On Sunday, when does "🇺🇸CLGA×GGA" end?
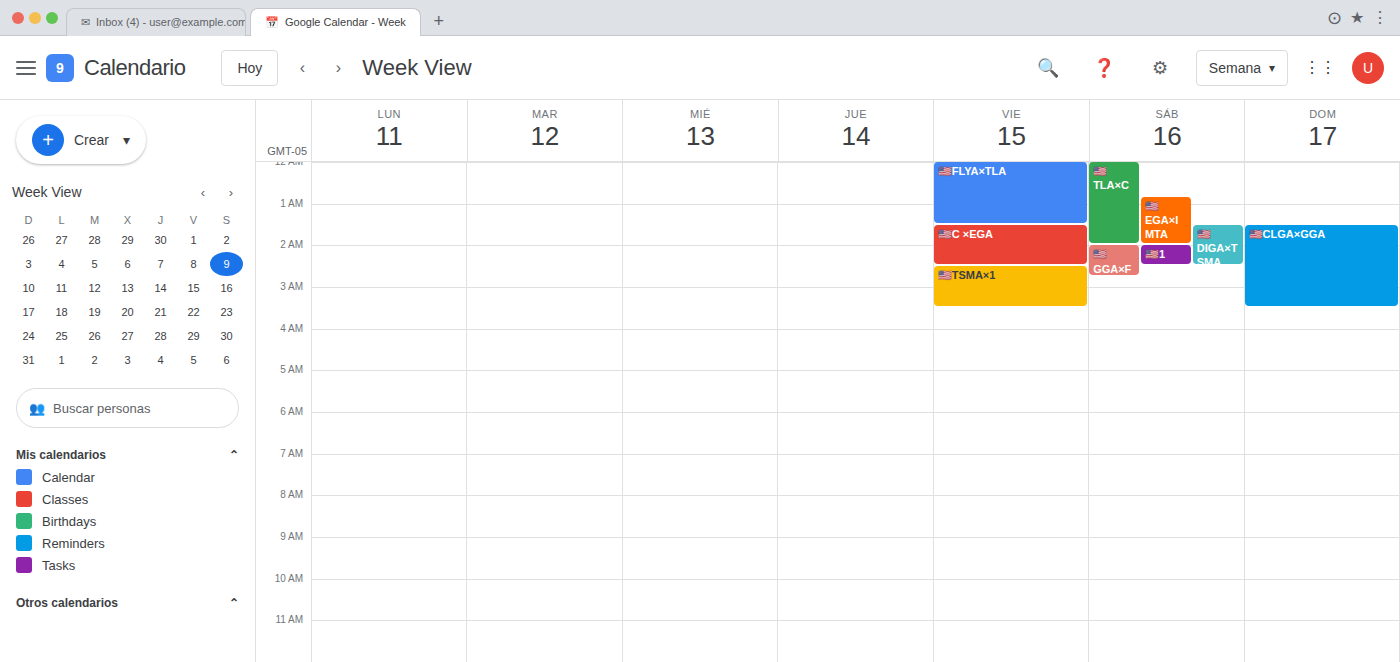
03:30